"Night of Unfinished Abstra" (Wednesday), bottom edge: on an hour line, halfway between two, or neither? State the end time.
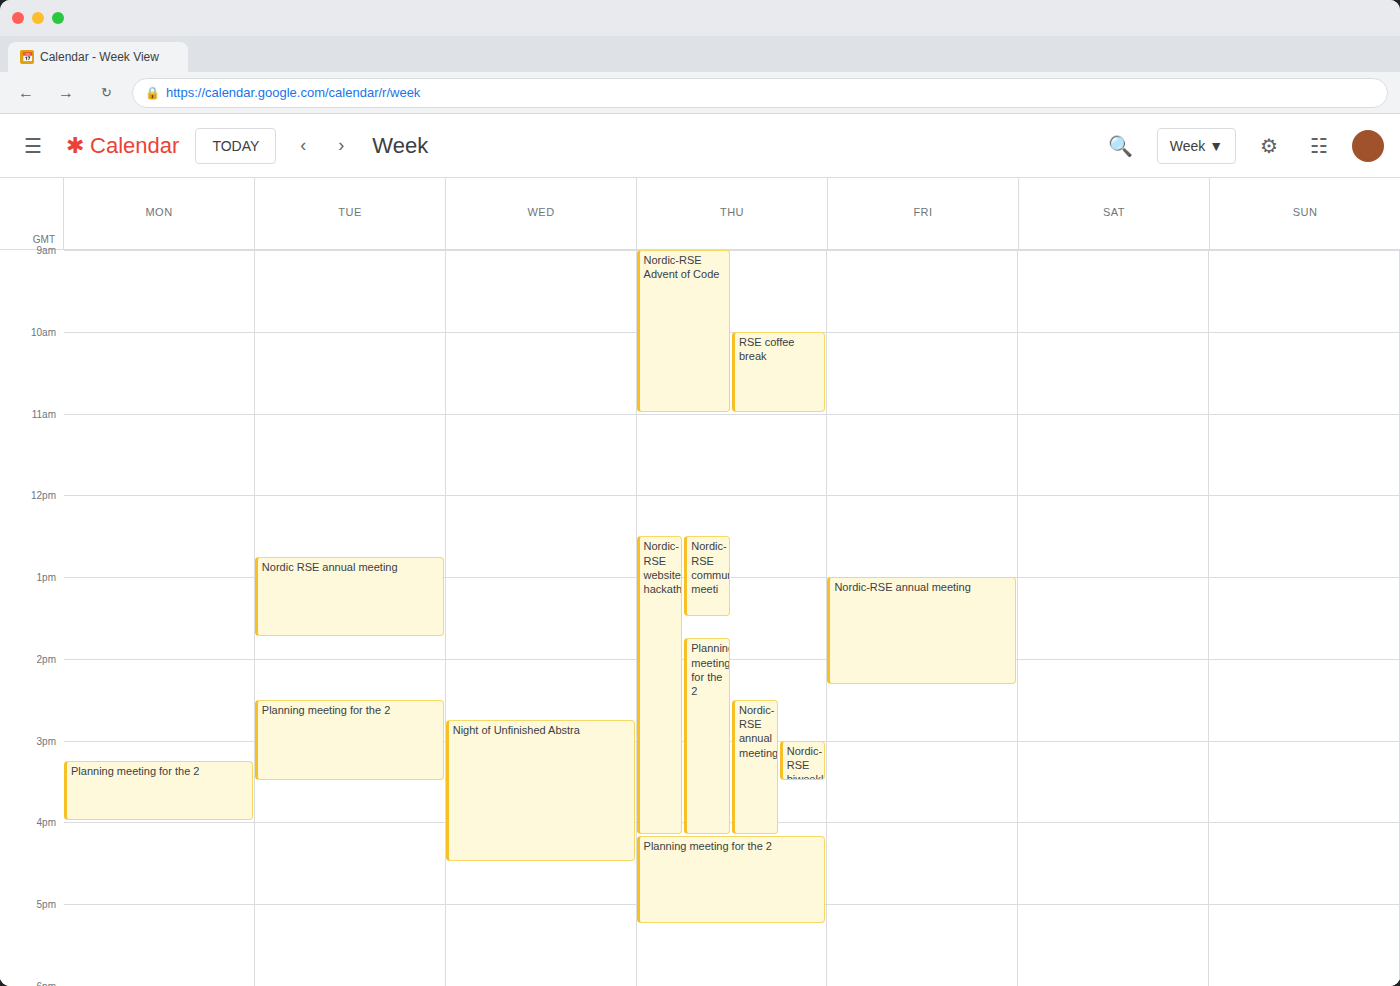
4:30 PM -- halfway between the 4 PM and 5 PM lines.